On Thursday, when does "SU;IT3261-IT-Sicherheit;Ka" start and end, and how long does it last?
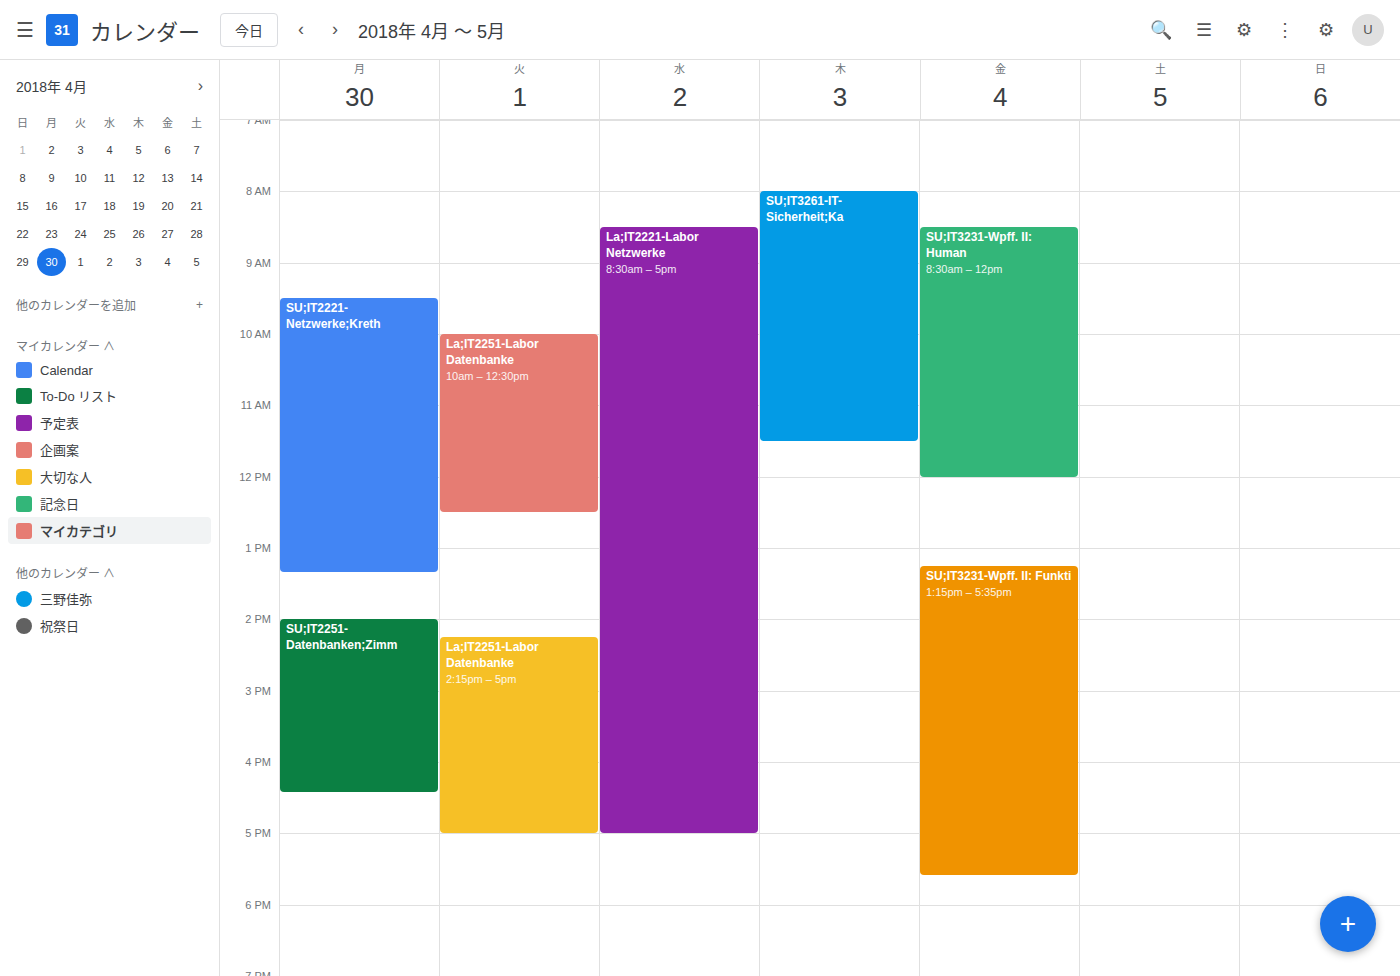
08:00 to 11:30, 3 hours 30 minutes